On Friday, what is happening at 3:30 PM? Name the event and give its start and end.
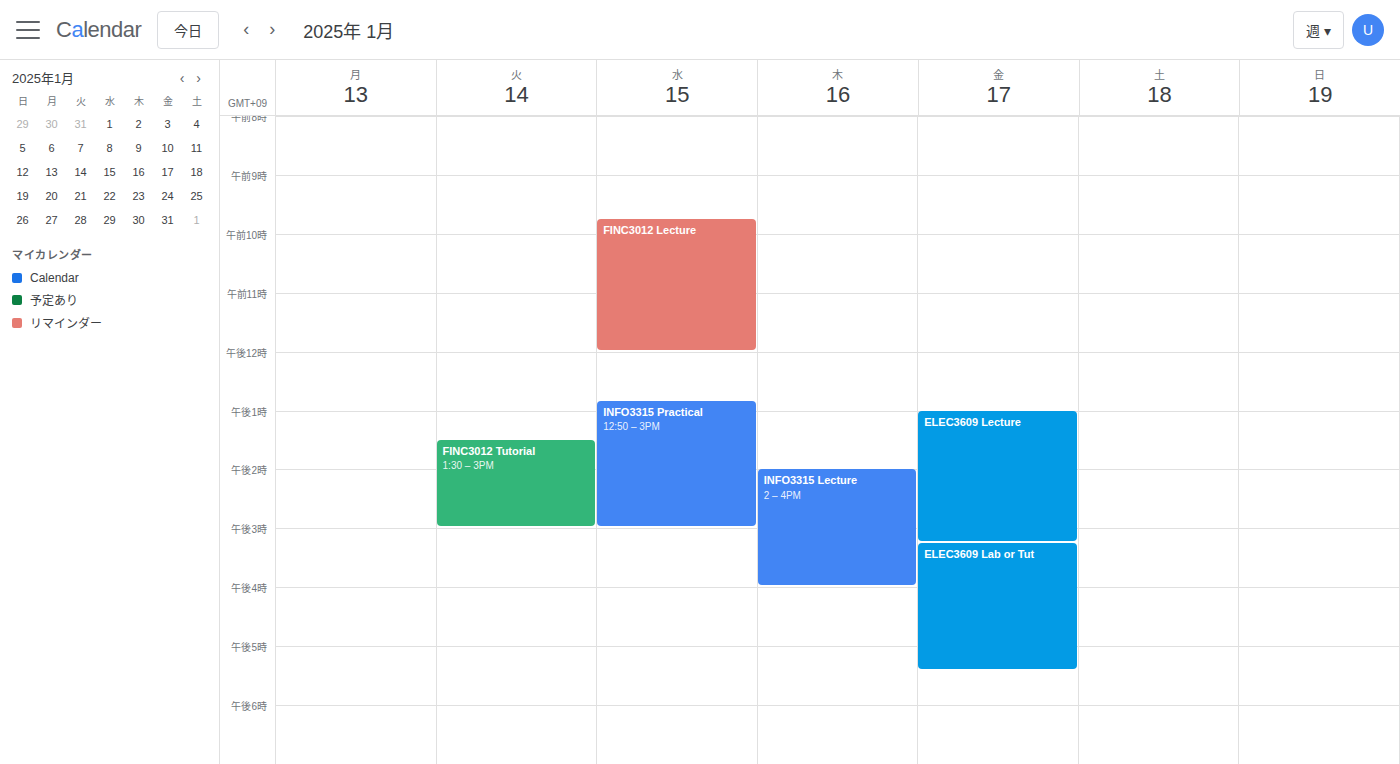
"ELEC3609 Lab or Tut", 3:15 PM to 5:25 PM